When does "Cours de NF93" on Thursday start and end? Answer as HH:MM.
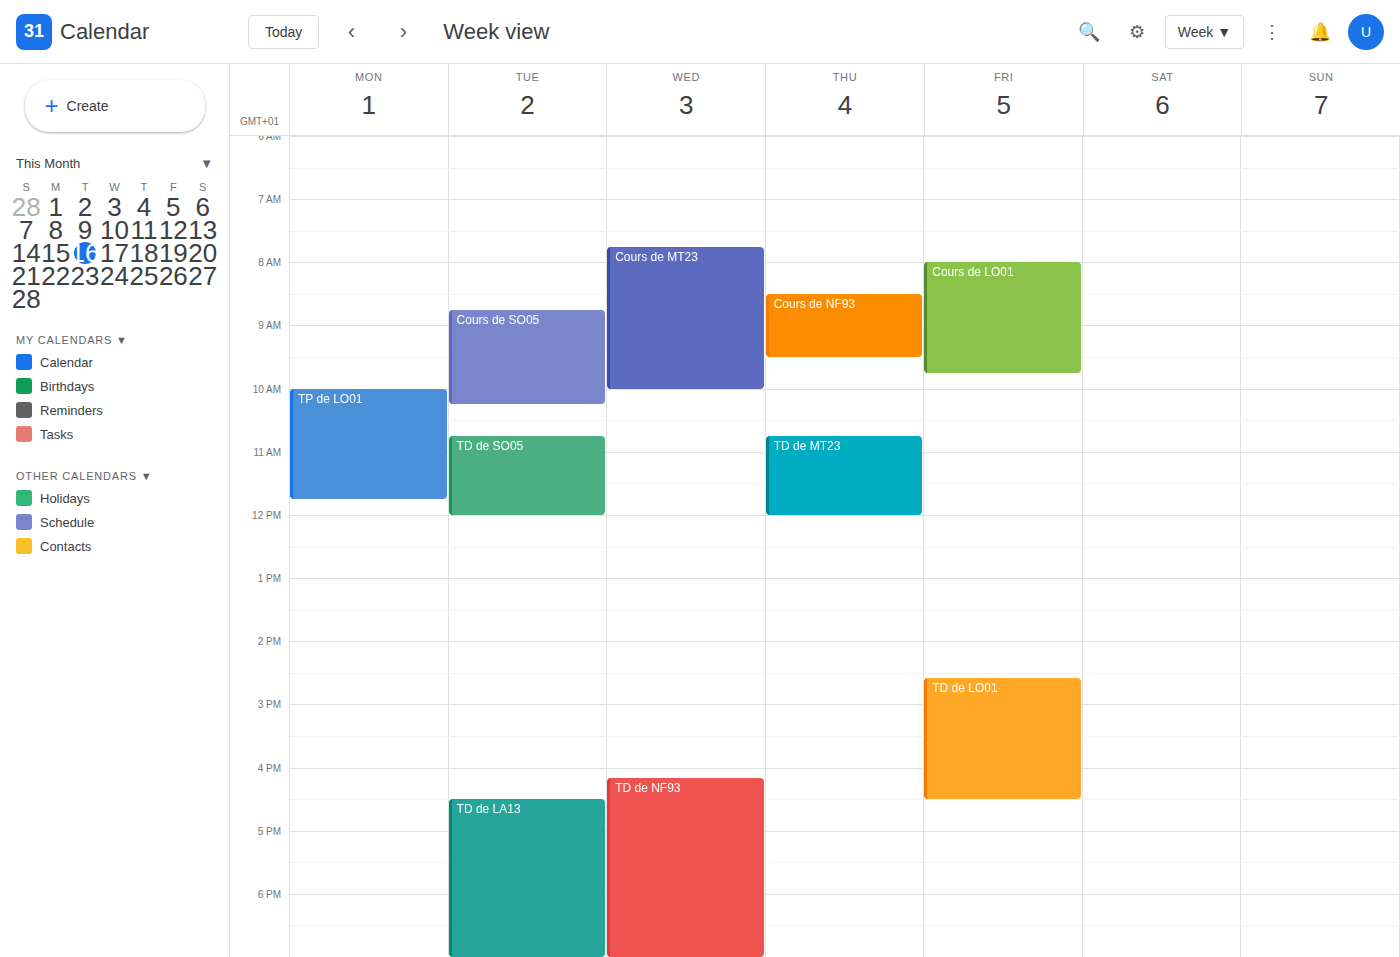
08:30 to 09:30